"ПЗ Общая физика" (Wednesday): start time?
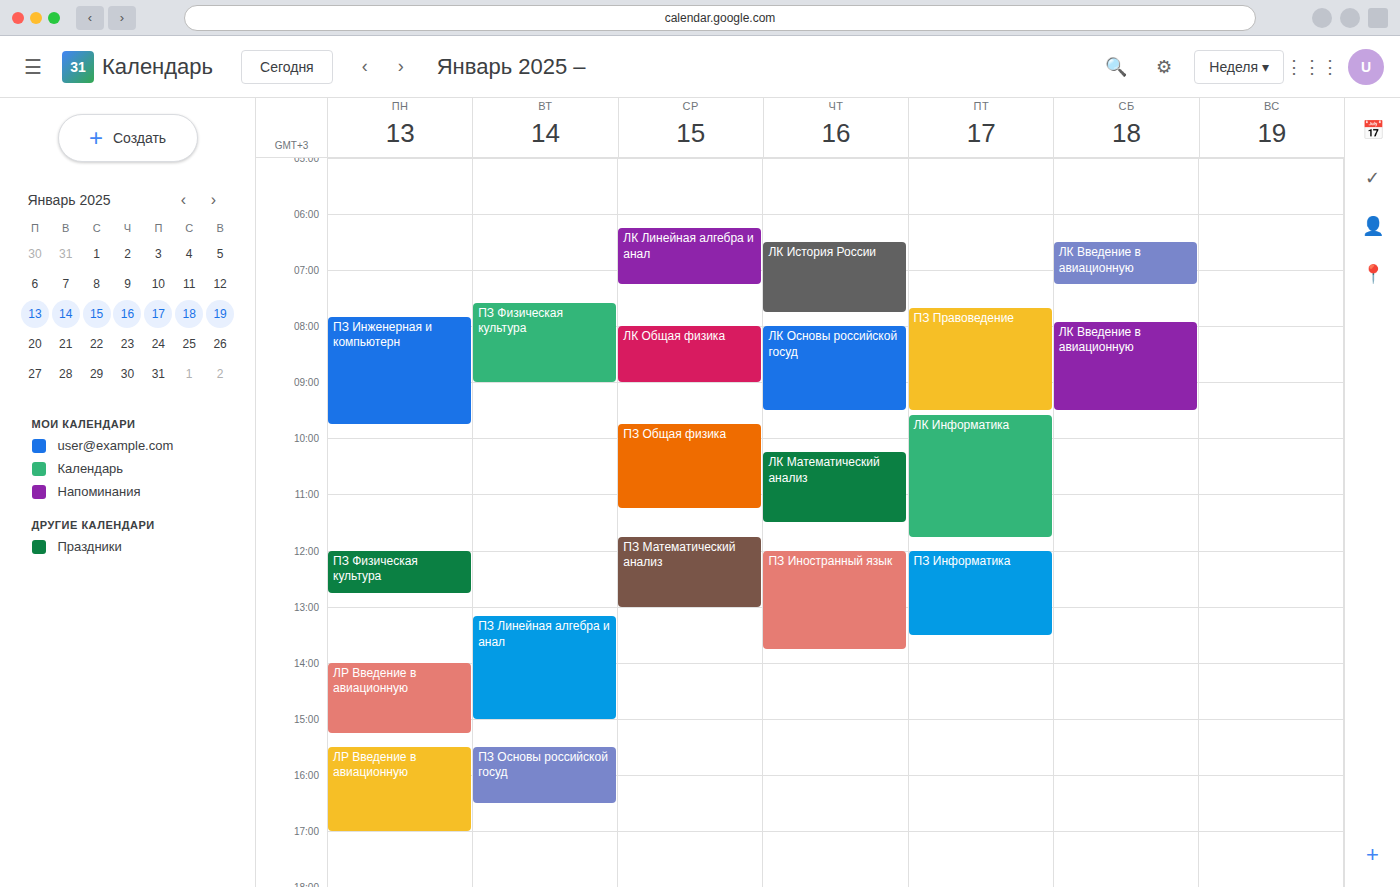
9:45 AM